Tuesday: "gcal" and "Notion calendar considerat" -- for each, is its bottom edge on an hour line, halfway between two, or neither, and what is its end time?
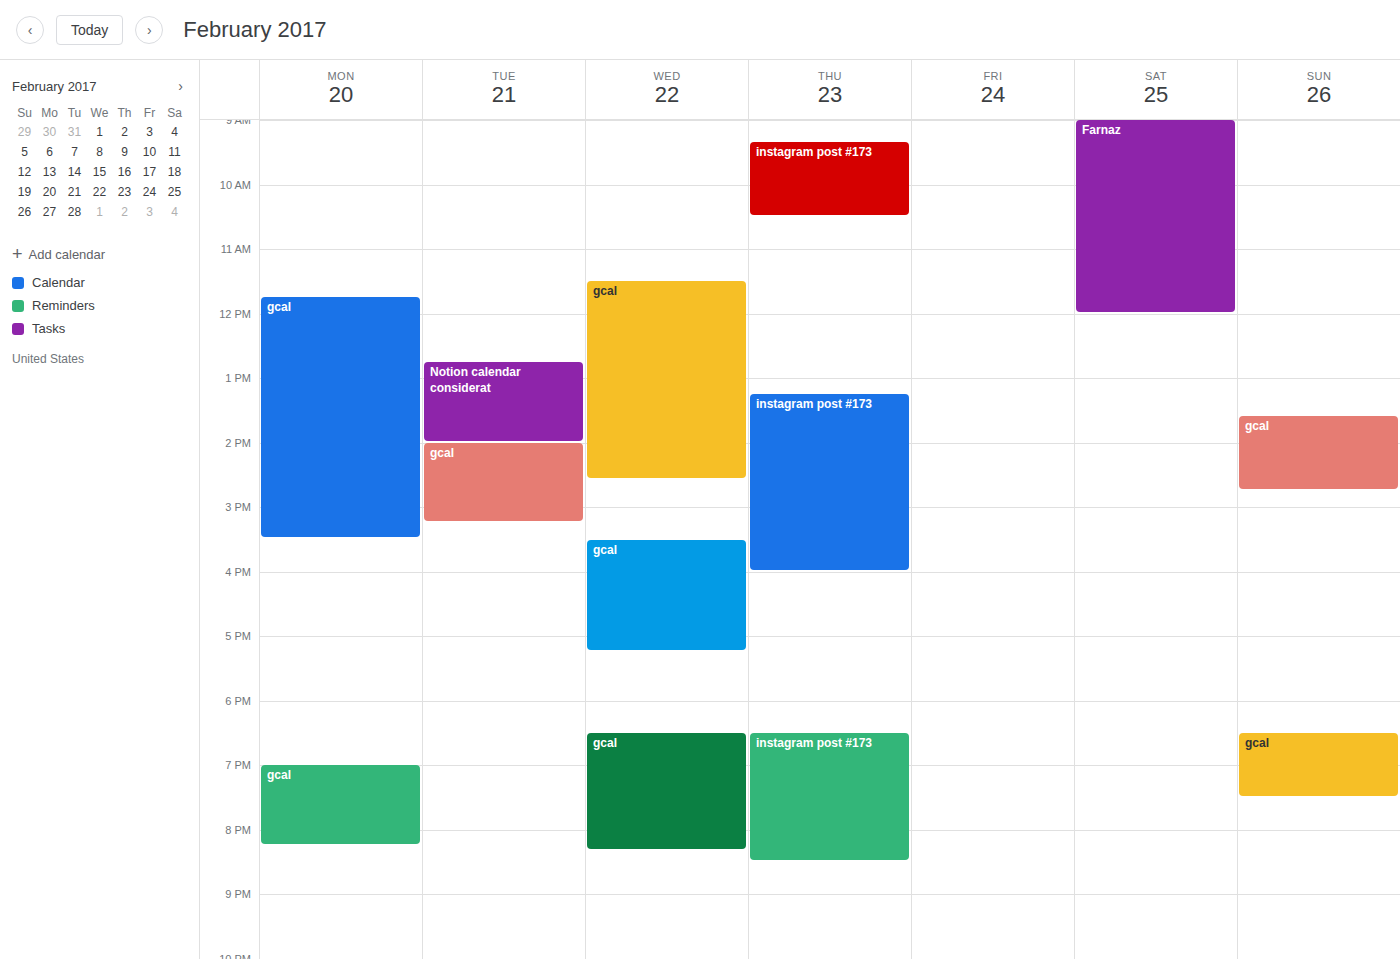
"gcal": 3:15 PM, neither: a quarter of the way from the 3 PM line to the 4 PM line. "Notion calendar considerat": 2:00 PM, exactly on the 2 PM line.